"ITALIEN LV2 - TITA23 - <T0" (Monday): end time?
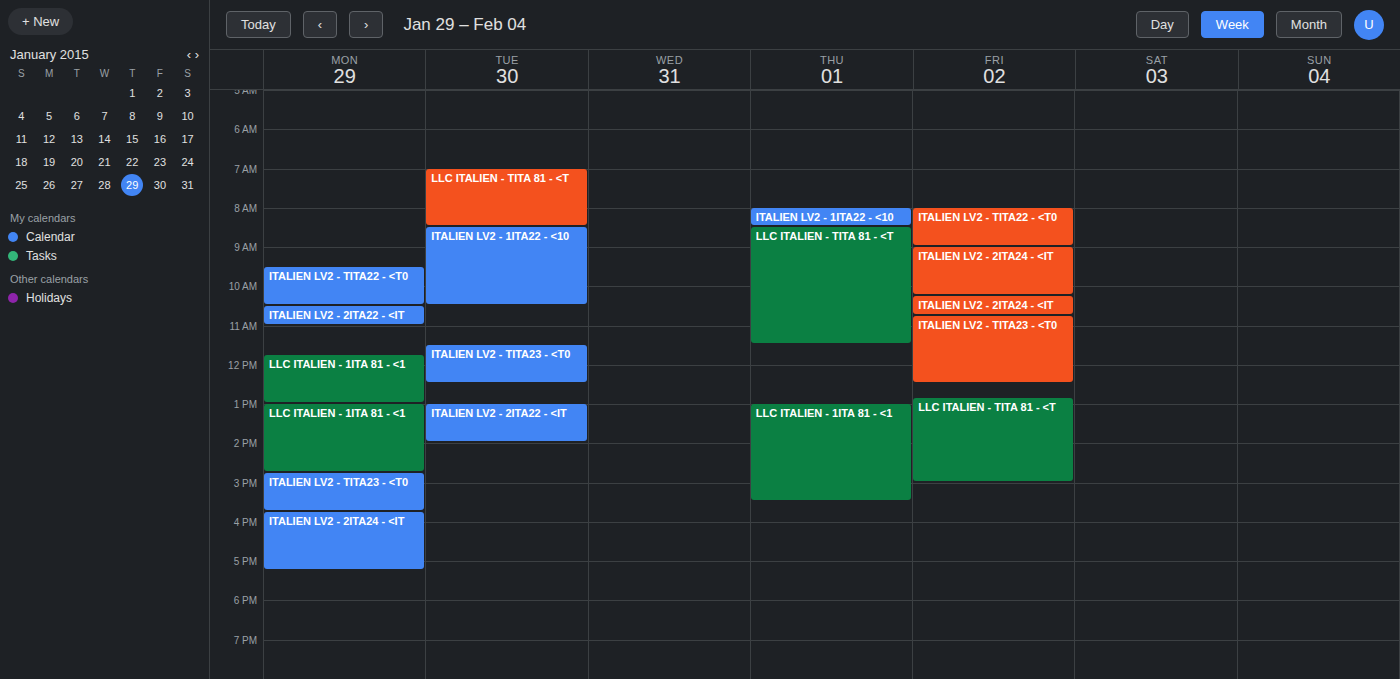
3:45 PM